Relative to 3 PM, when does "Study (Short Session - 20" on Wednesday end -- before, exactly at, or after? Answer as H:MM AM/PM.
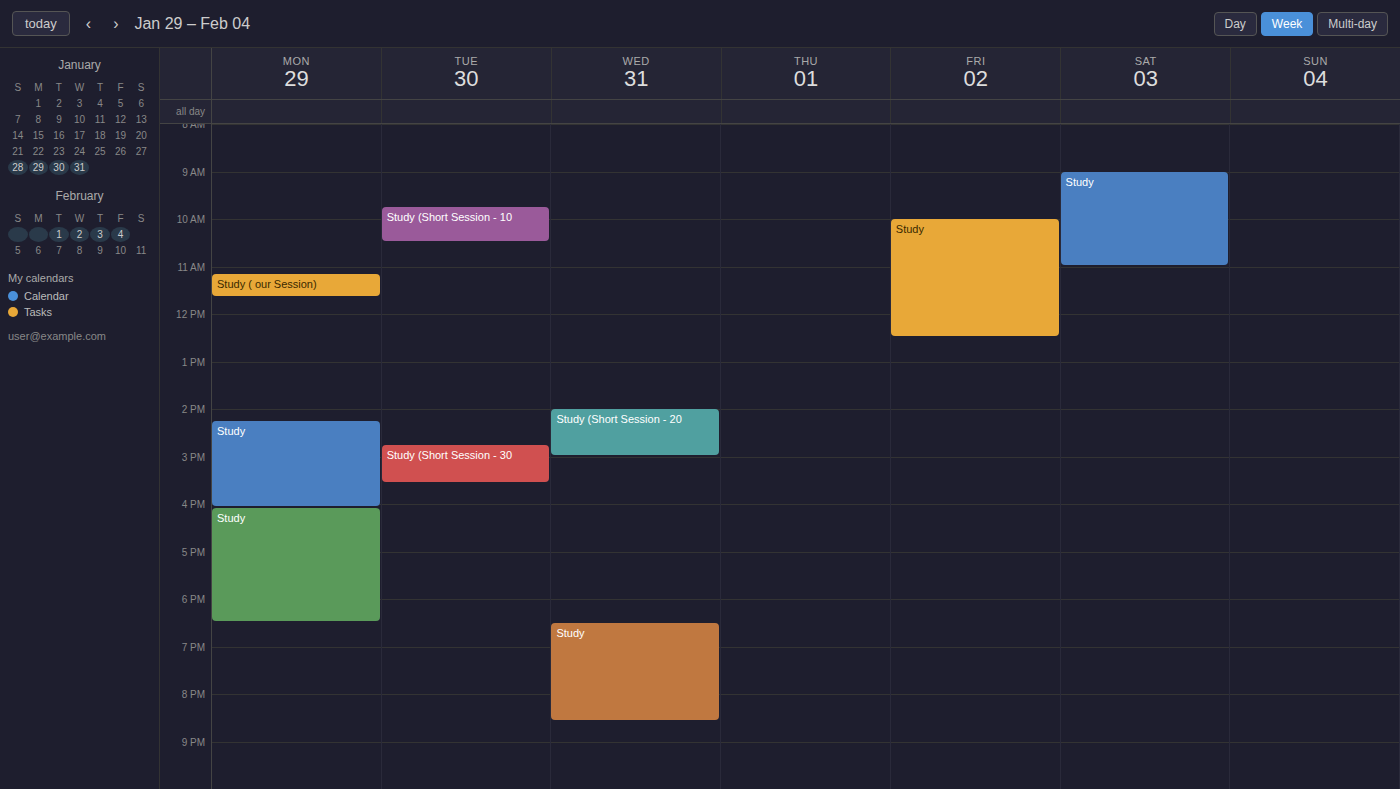
3:00 PM -- exactly at 3 PM, on the 3 PM line.